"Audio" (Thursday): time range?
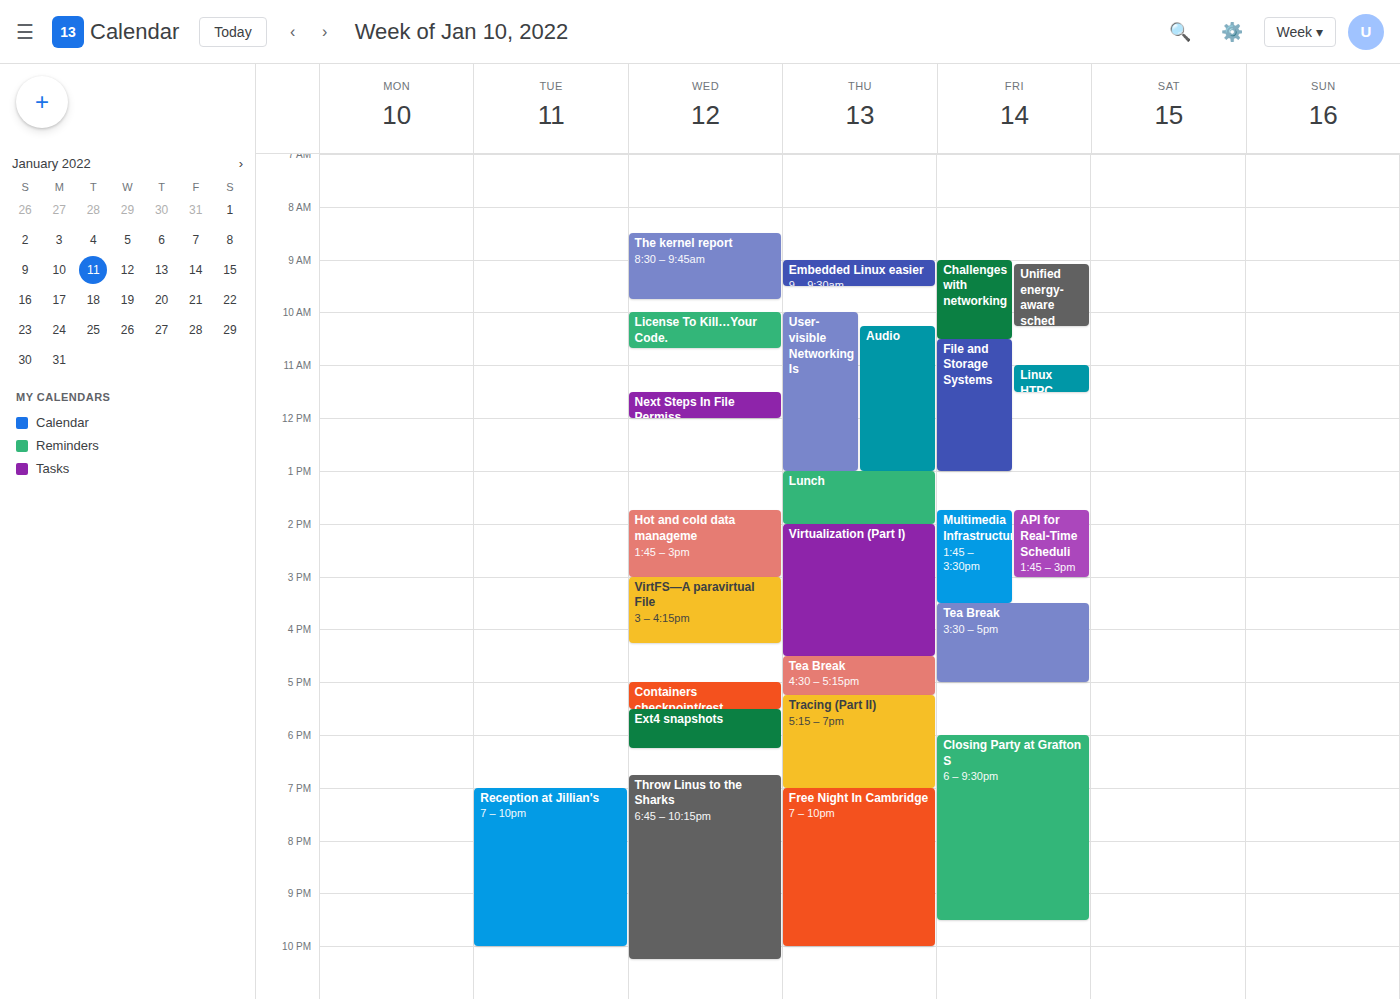
10:15 AM to 1:00 PM